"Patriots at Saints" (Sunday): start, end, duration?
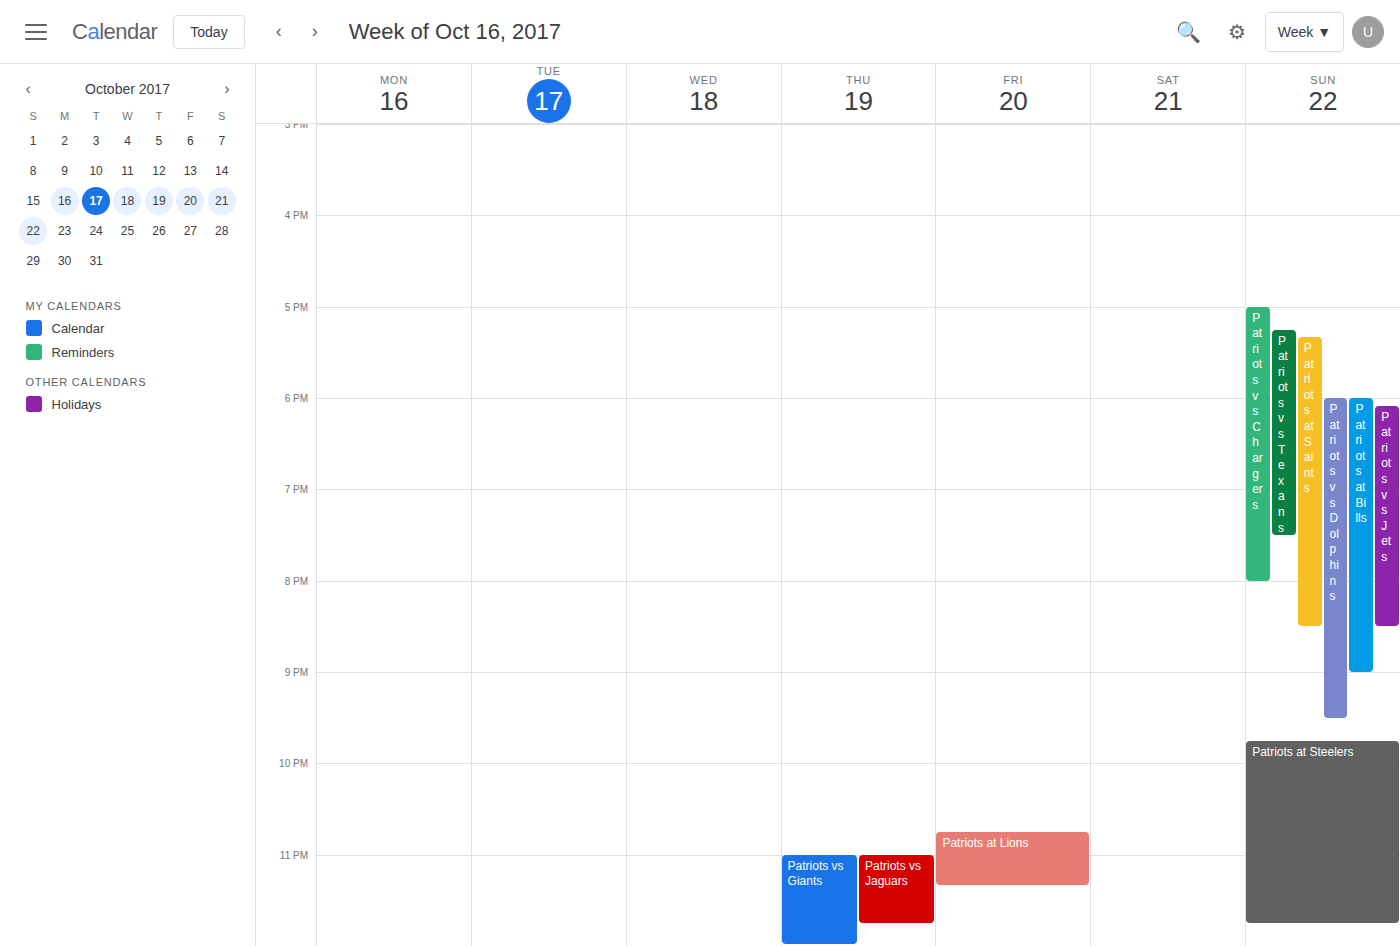
5:20 PM to 8:30 PM, 3 hours 10 minutes